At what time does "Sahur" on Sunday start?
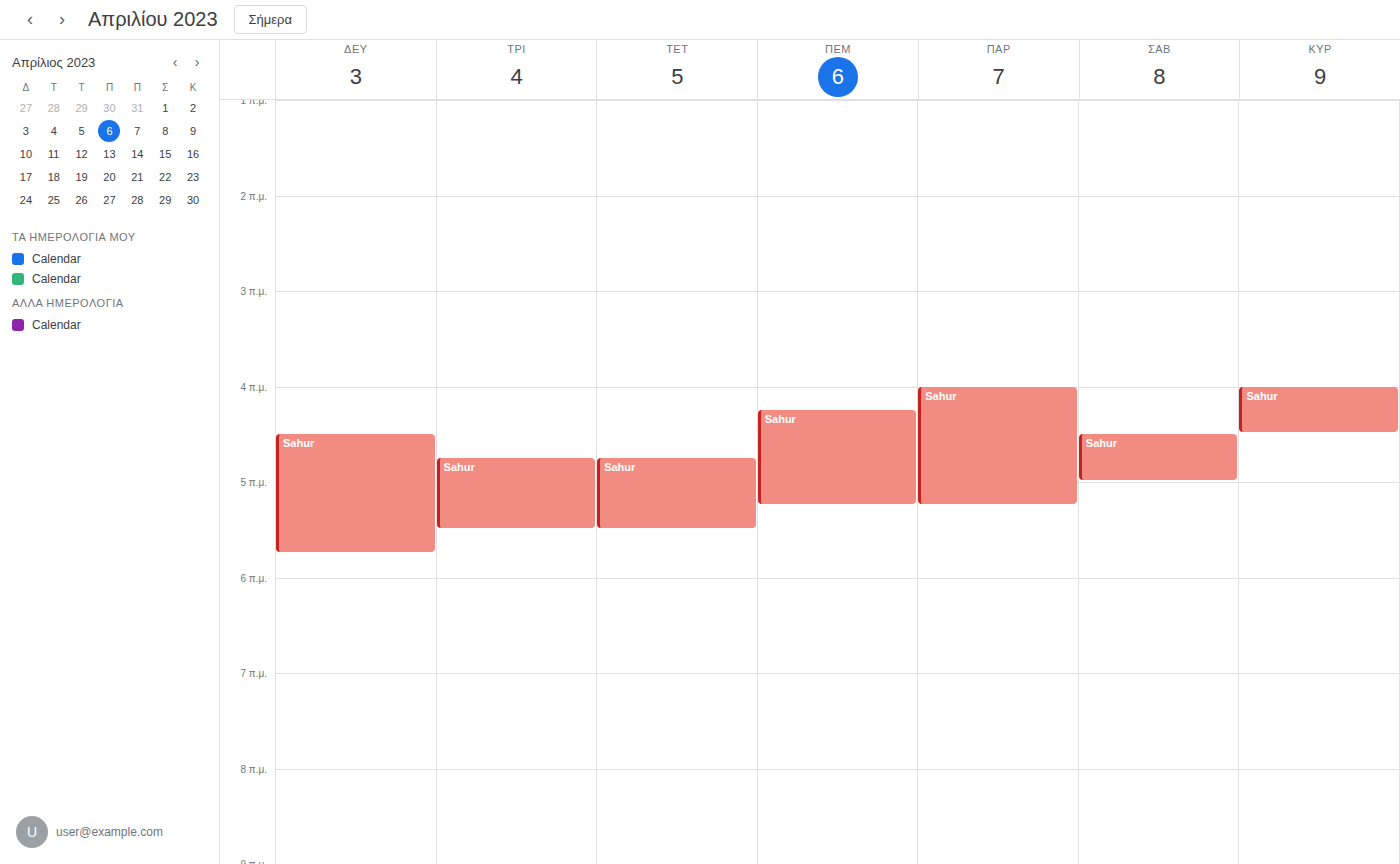
4:00 AM